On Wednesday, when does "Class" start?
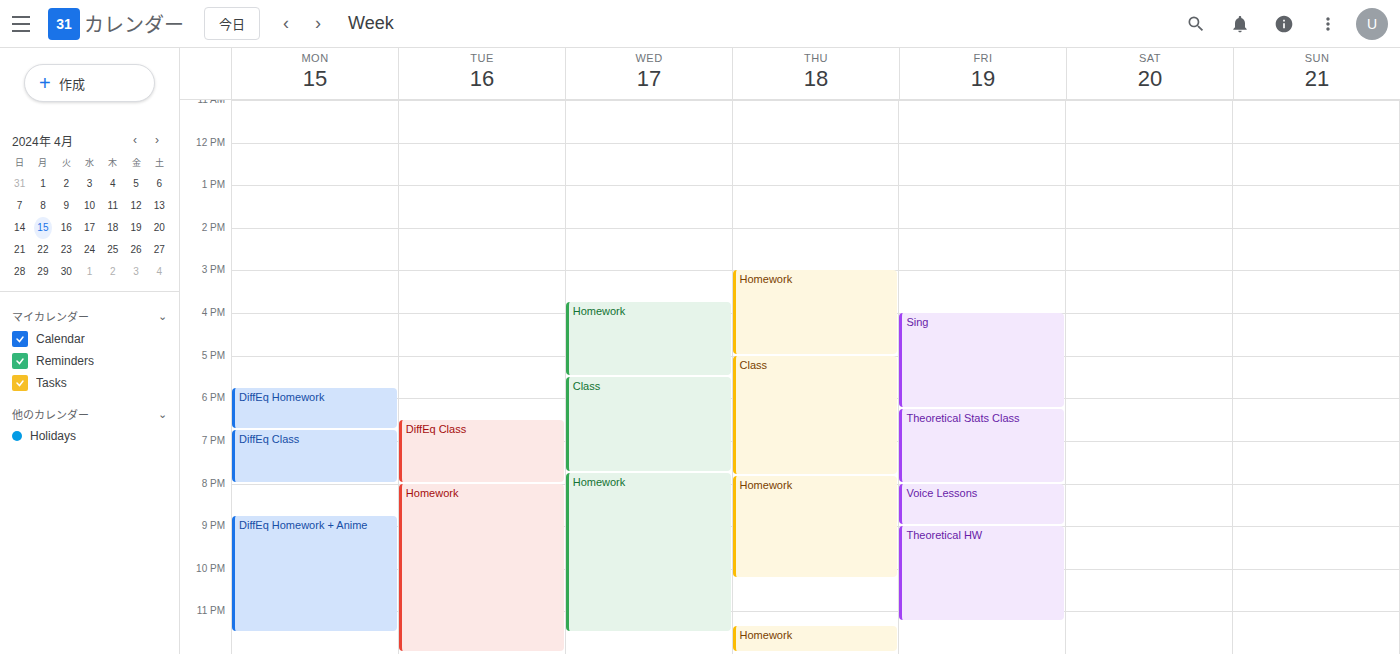
17:30